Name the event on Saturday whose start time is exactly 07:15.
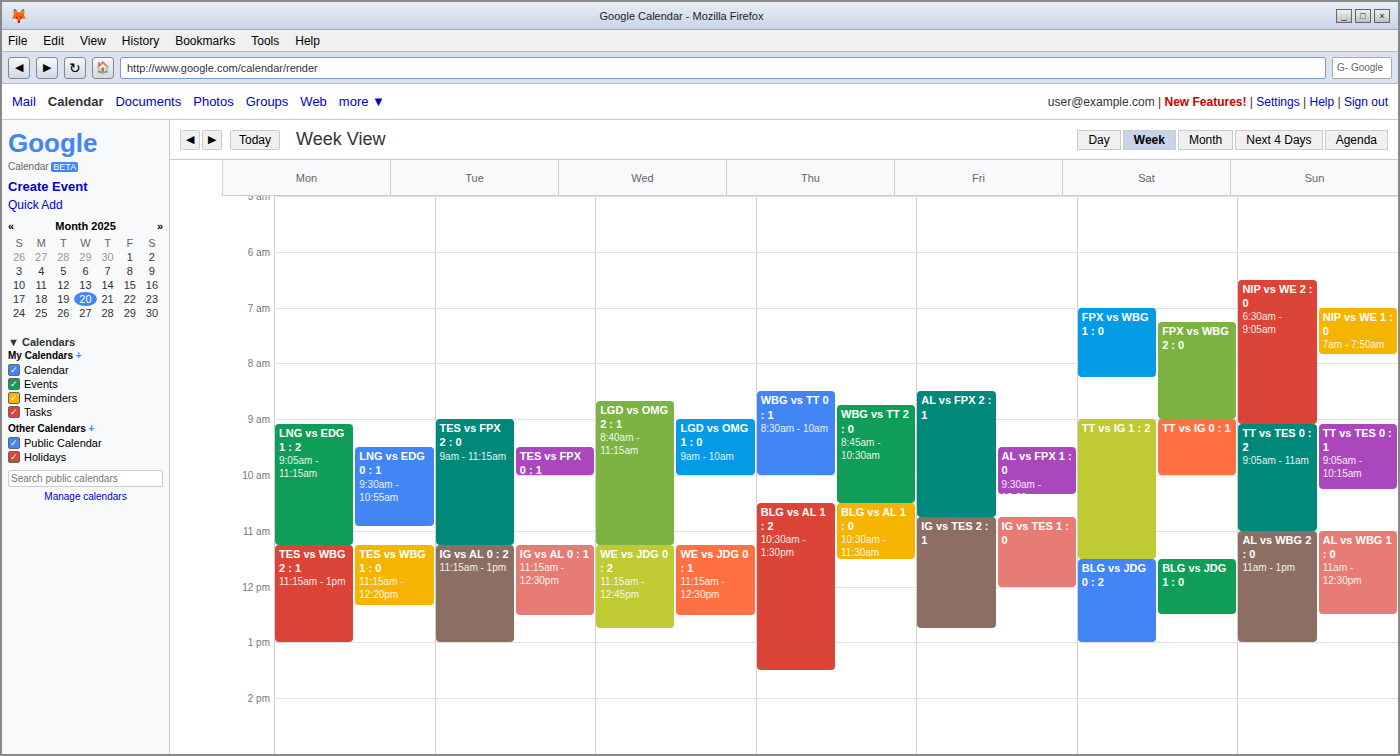
"FPX vs WBG 2 : 0"